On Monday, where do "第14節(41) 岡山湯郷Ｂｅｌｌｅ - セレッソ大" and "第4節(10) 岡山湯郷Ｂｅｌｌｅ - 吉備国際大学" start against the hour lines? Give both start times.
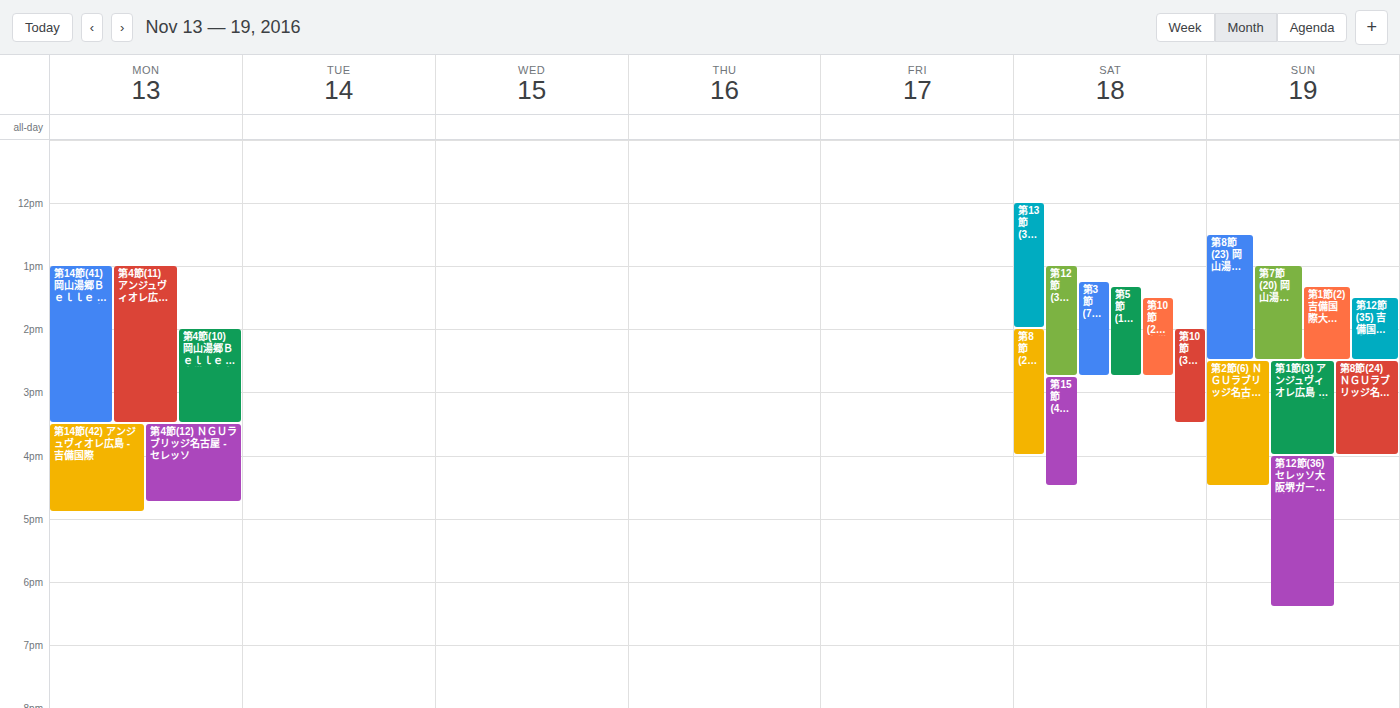
"第14節(41) 岡山湯郷Ｂｅｌｌｅ - セレッソ大": 1:00 PM, exactly on the 1 PM line. "第4節(10) 岡山湯郷Ｂｅｌｌｅ - 吉備国際大学": 2:00 PM, exactly on the 2 PM line.